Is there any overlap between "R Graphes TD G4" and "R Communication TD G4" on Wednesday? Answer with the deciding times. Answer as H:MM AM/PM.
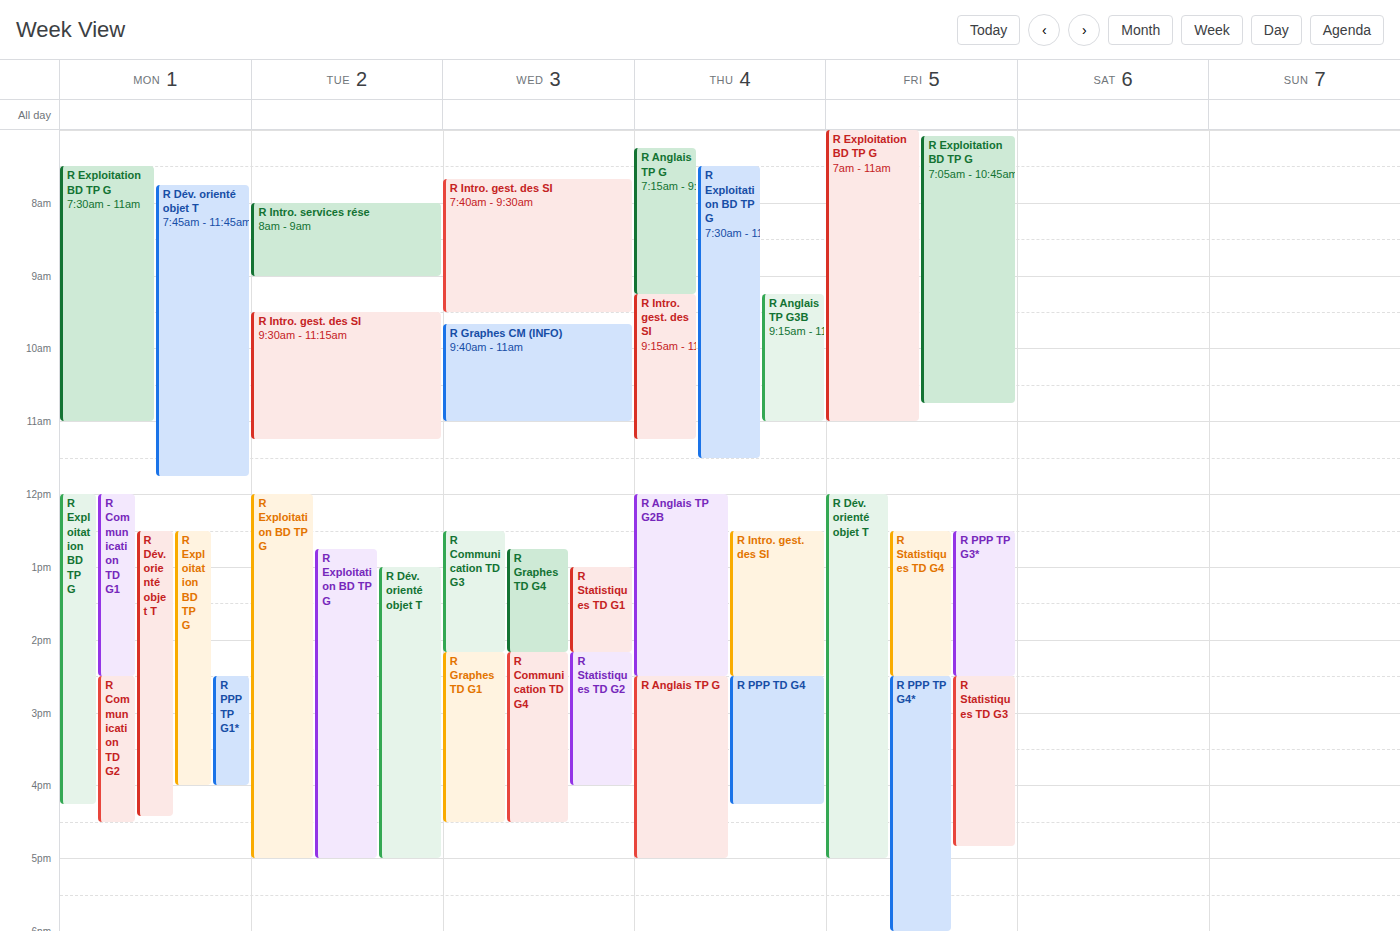
"R Graphes TD G4" ends at 2:10 PM, exactly when "R Communication TD G4" starts -- they touch but do not overlap.